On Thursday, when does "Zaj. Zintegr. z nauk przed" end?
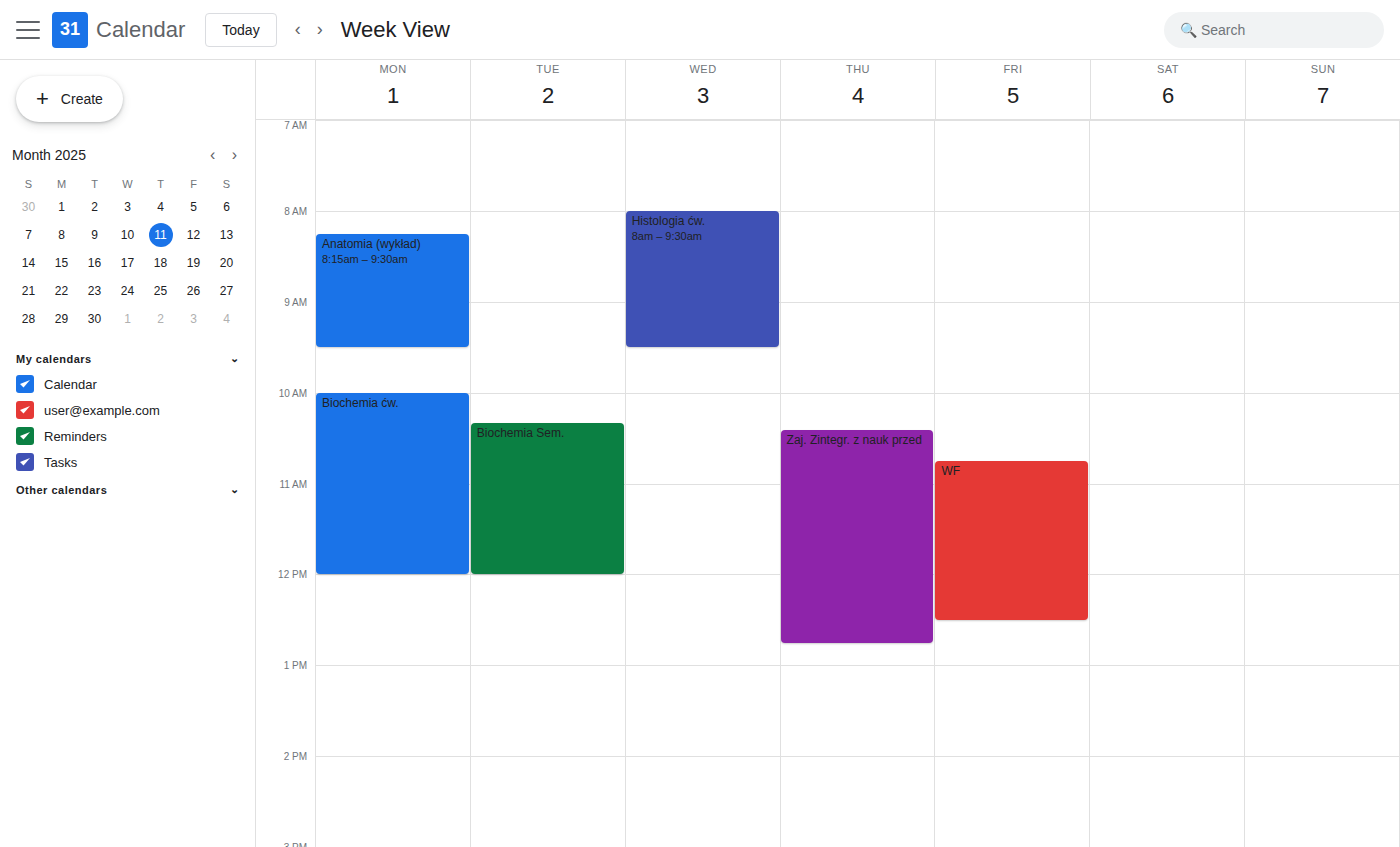
12:45 PM